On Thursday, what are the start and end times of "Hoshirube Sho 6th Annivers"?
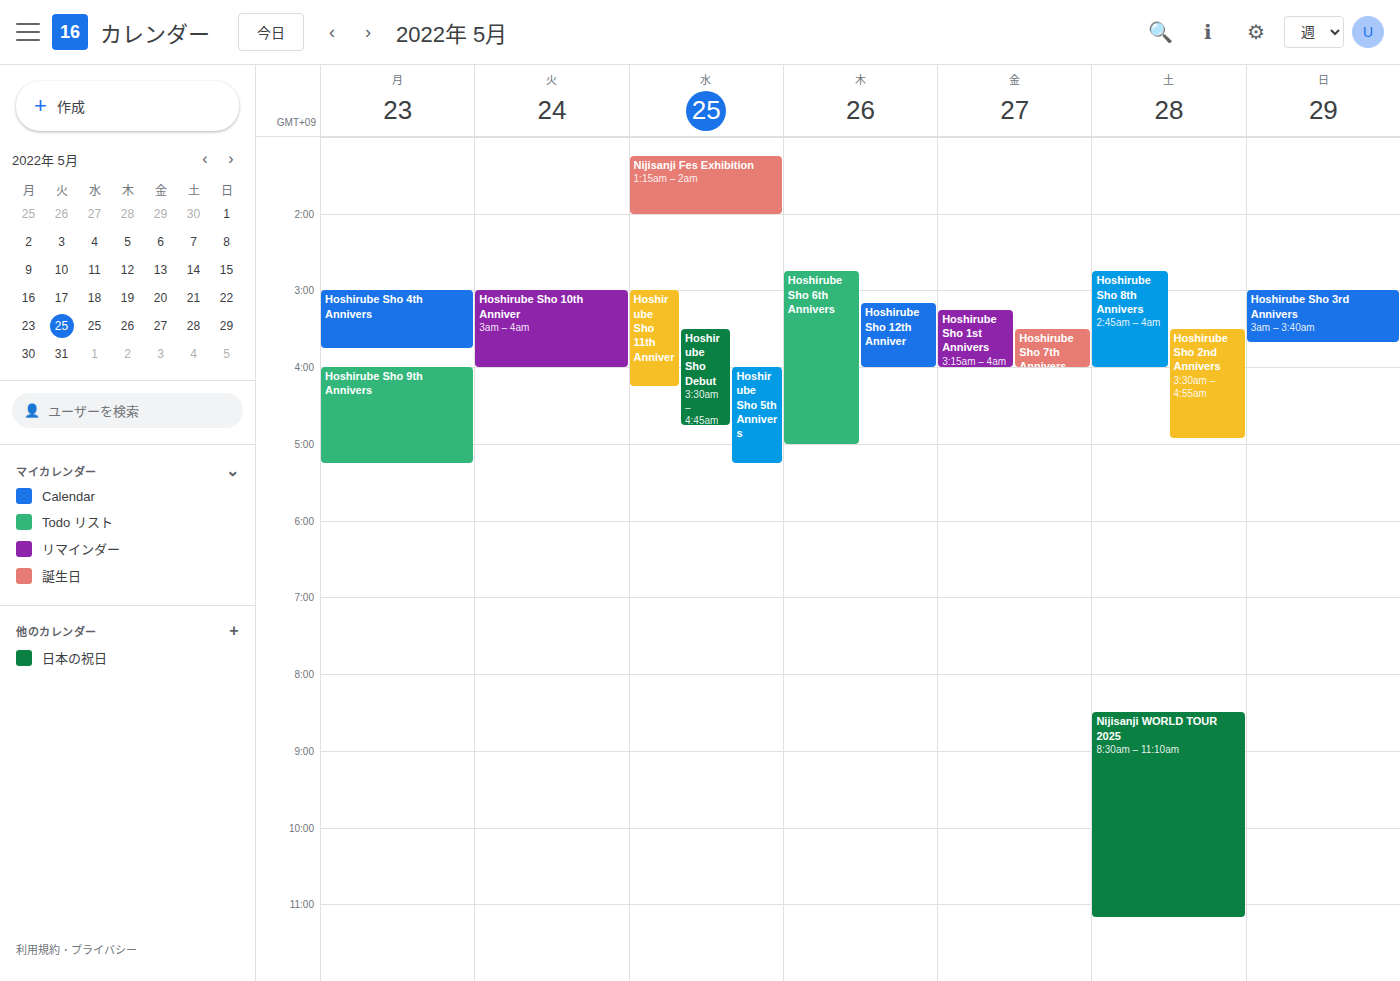
2:45 AM to 5:00 AM